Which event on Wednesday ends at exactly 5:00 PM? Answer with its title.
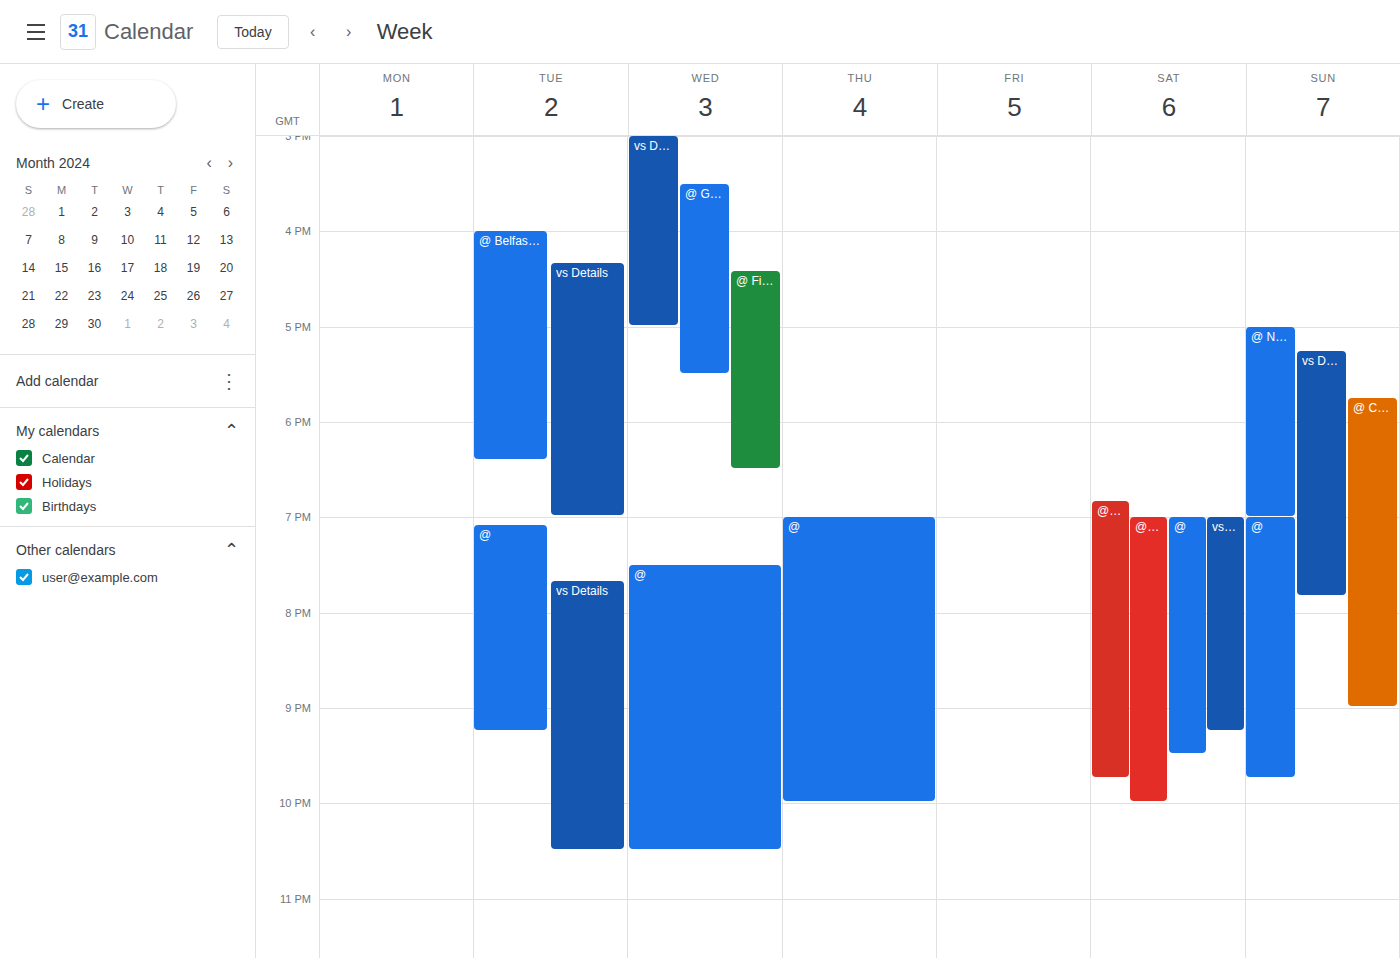
"vs Details"